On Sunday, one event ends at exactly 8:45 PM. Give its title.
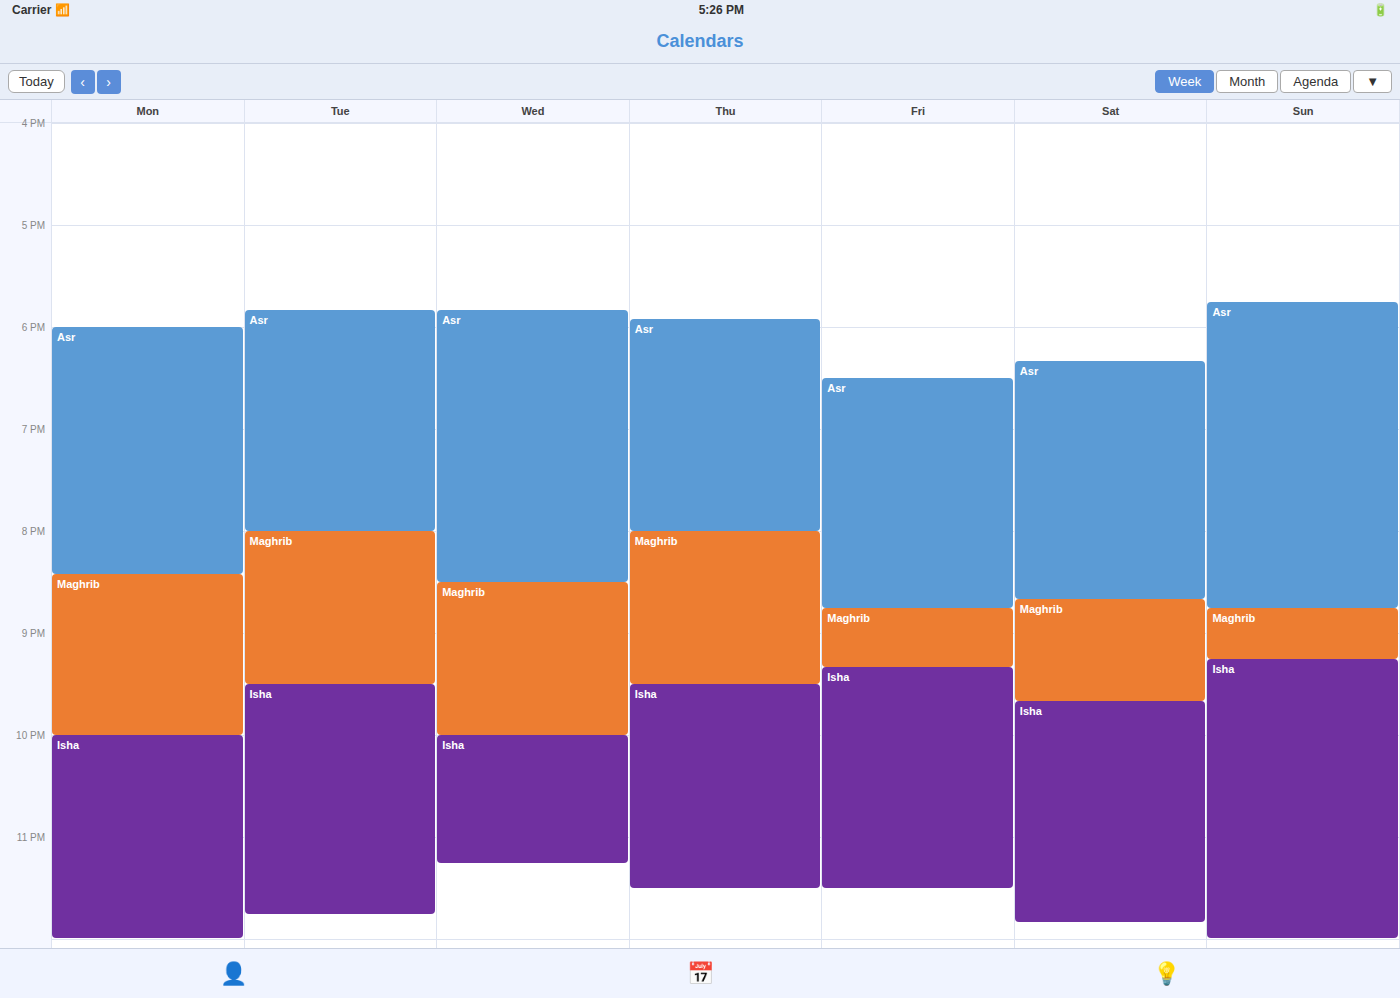
"Asr"